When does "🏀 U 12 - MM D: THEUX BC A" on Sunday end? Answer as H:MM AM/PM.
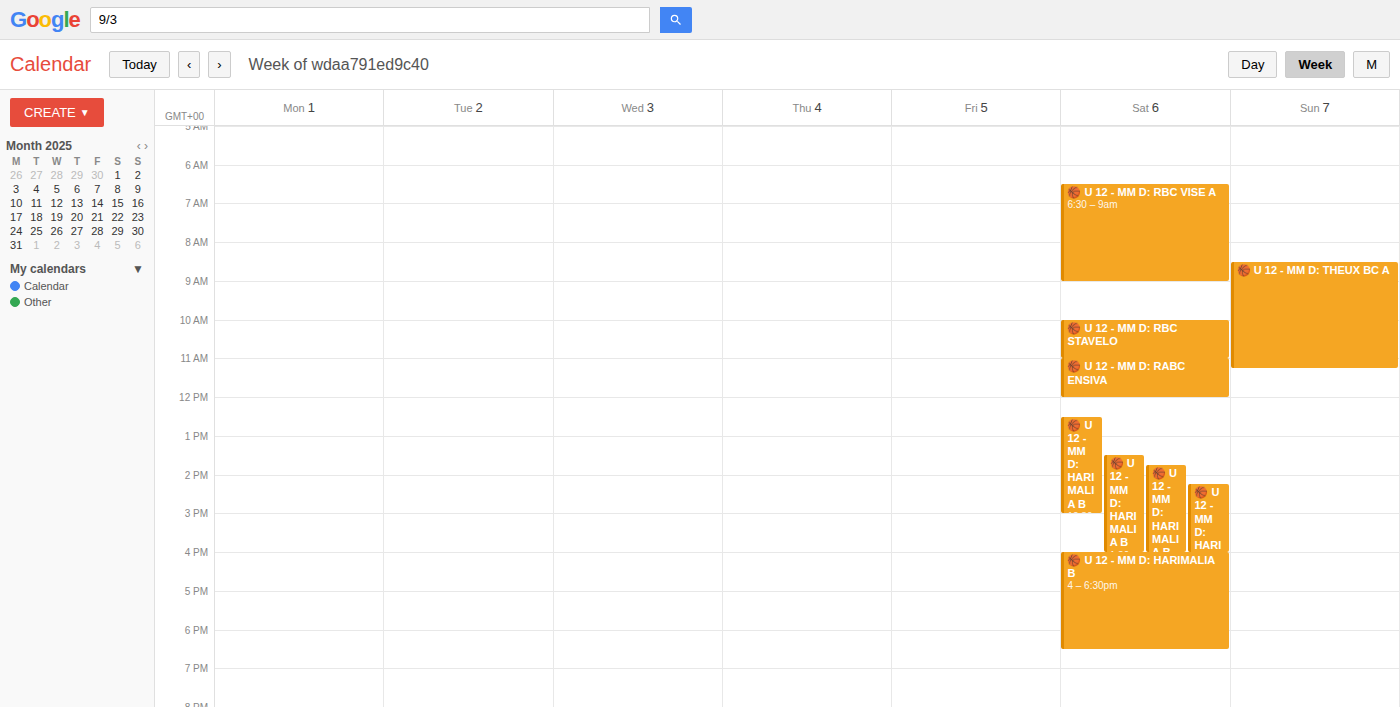
11:15 AM